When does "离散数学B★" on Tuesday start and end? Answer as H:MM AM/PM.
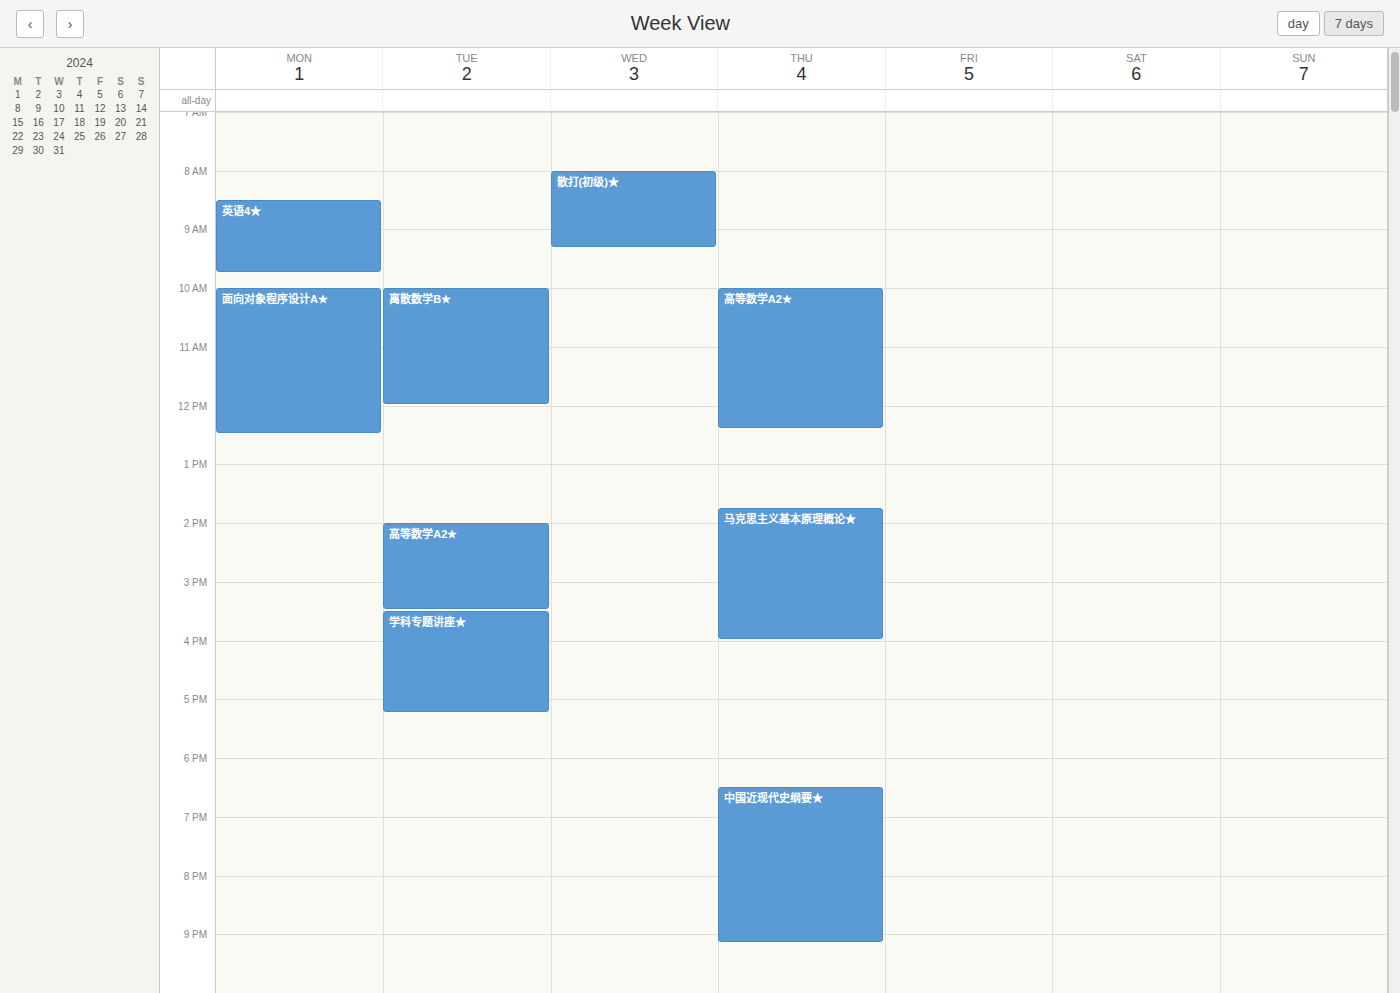
10:00 AM to 12:00 PM